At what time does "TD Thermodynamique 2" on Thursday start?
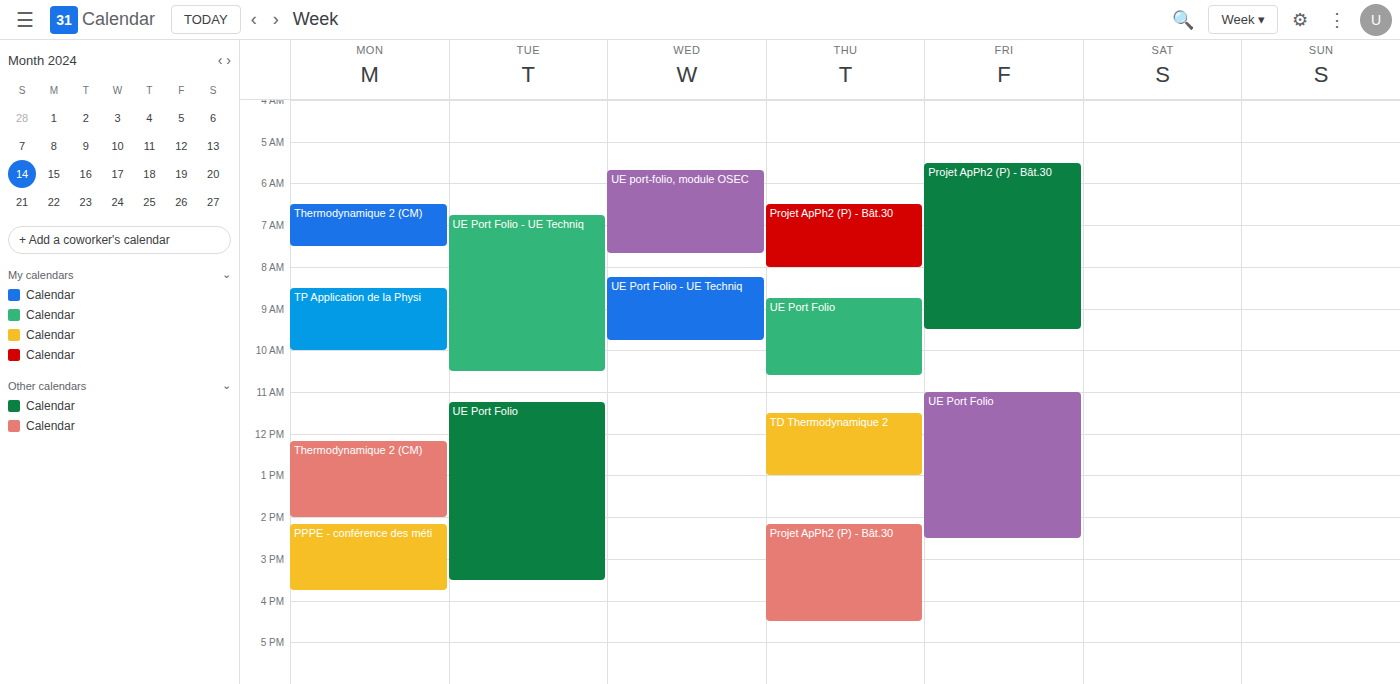
11:30 AM